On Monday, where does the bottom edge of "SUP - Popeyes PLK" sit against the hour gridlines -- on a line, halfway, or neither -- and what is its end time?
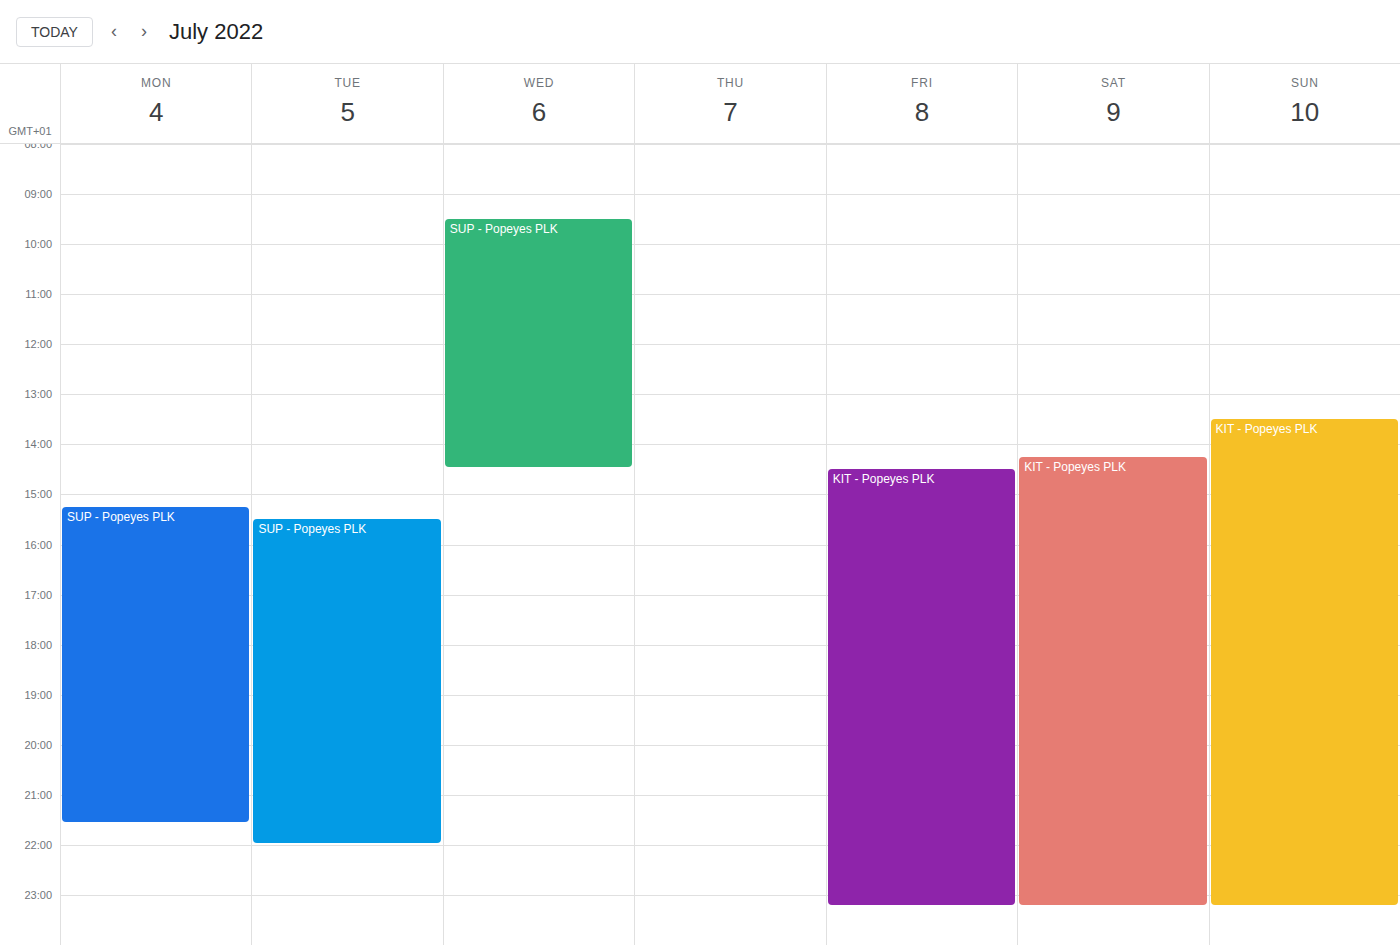
9:35 PM -- neither: 35 minutes below the 9 PM line and 25 minutes above the 10 PM line.